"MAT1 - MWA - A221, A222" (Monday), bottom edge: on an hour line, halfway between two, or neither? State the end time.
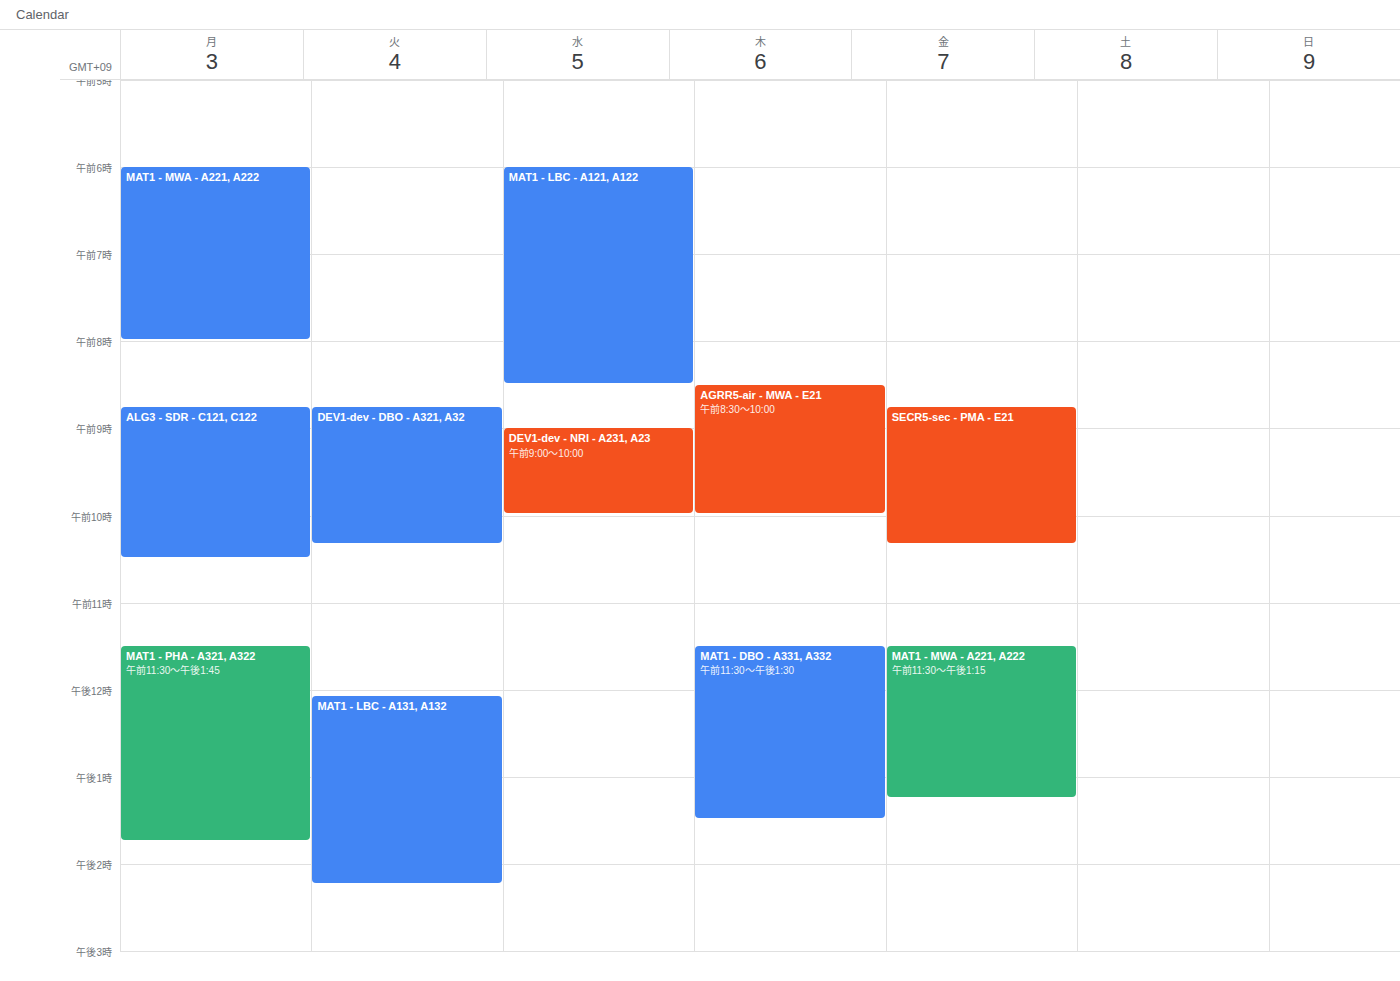
8:00 AM -- exactly on the 8 AM line.